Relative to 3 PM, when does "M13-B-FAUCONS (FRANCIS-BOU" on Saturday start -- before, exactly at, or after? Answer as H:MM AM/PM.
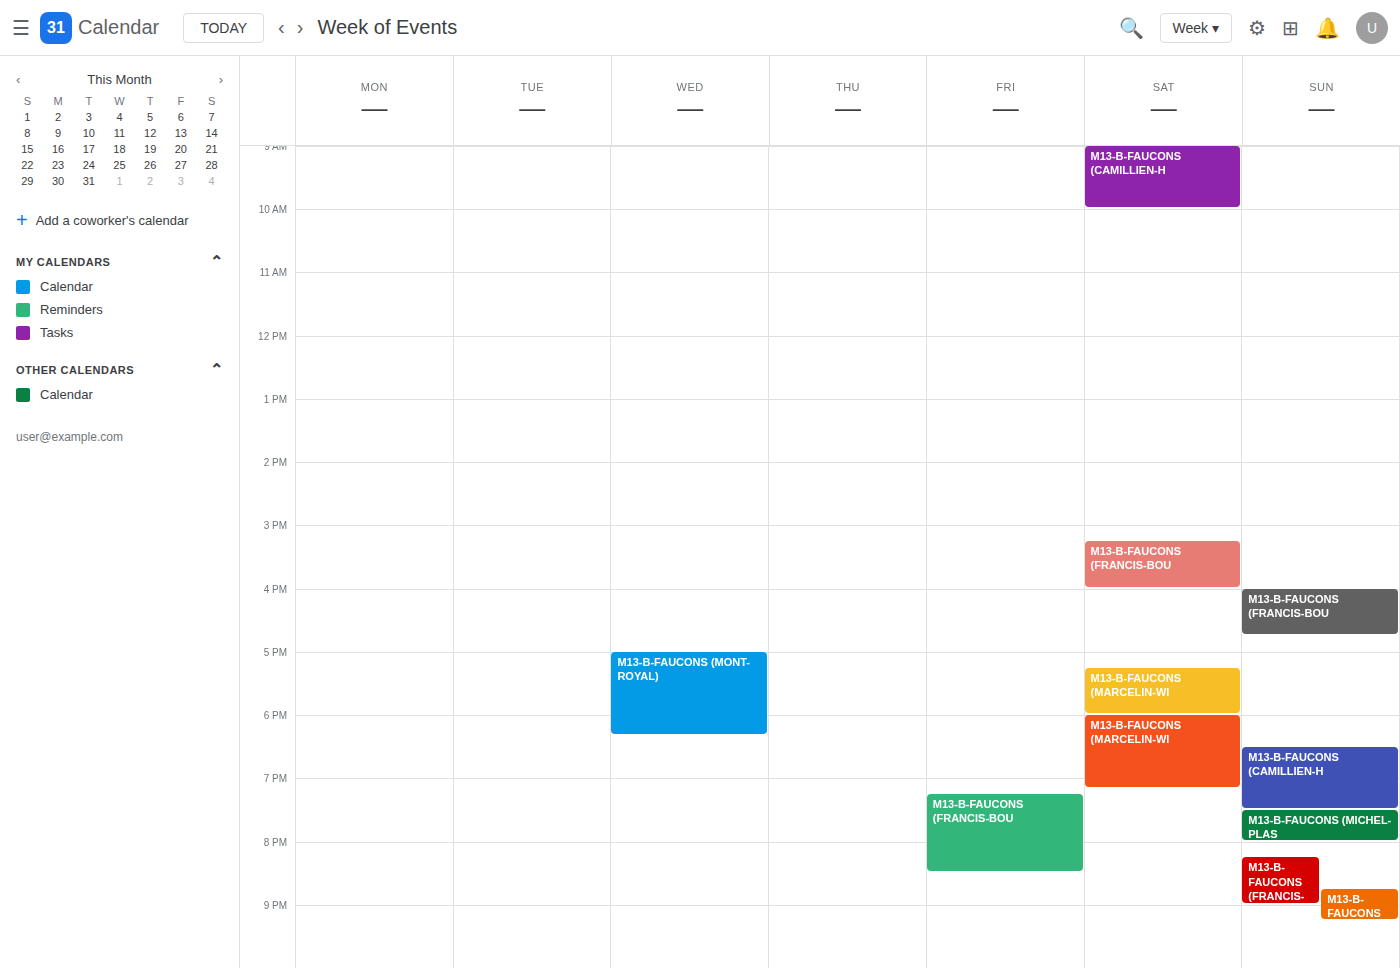
3:15 PM -- after 3 PM, 15 minutes below the 3 PM line.